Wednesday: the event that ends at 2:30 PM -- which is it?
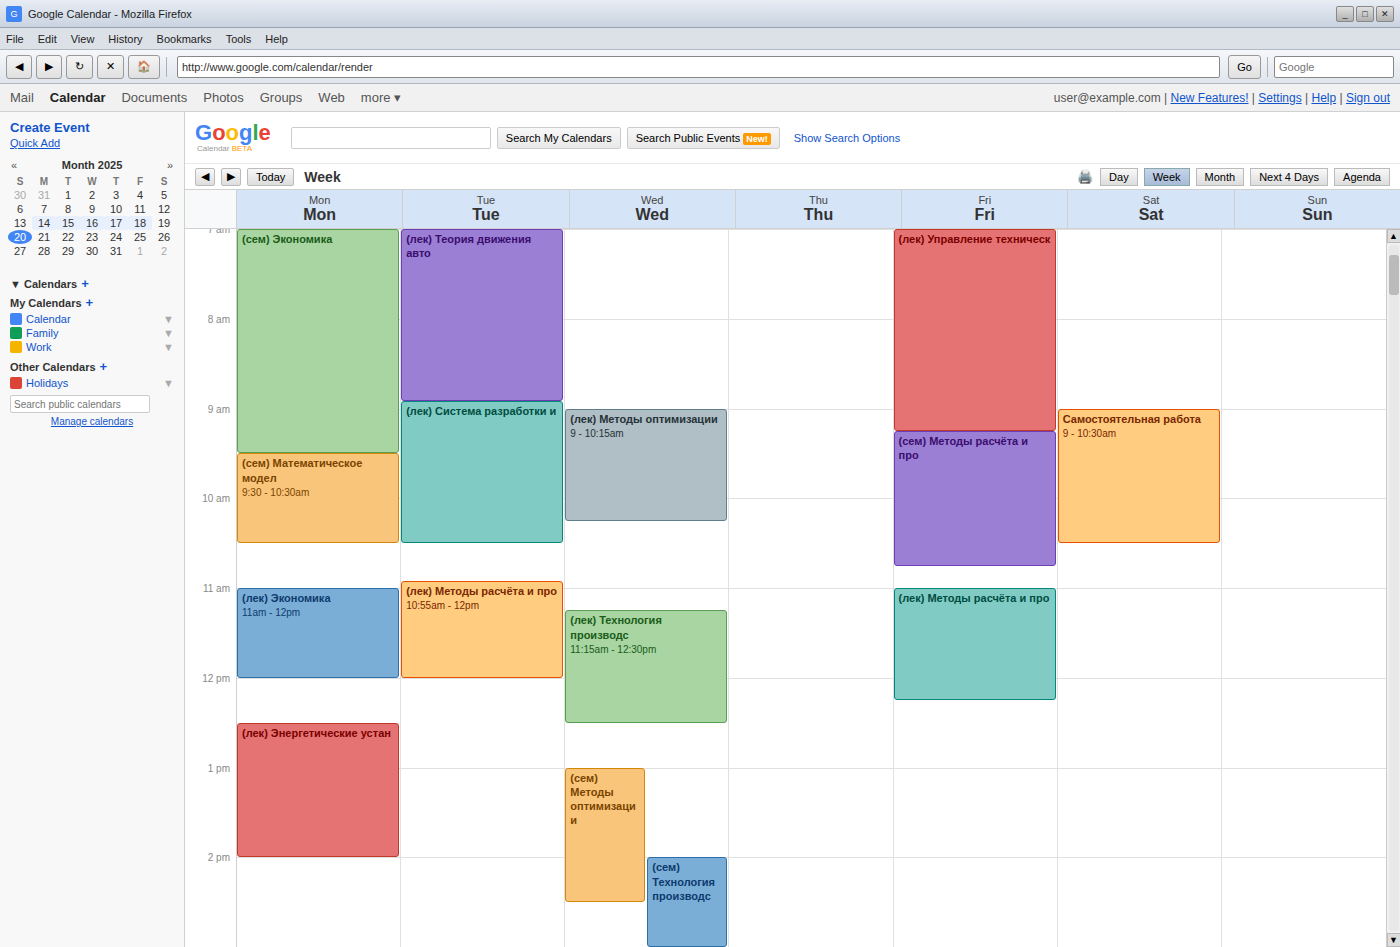
"(сем) Методы оптимизации"